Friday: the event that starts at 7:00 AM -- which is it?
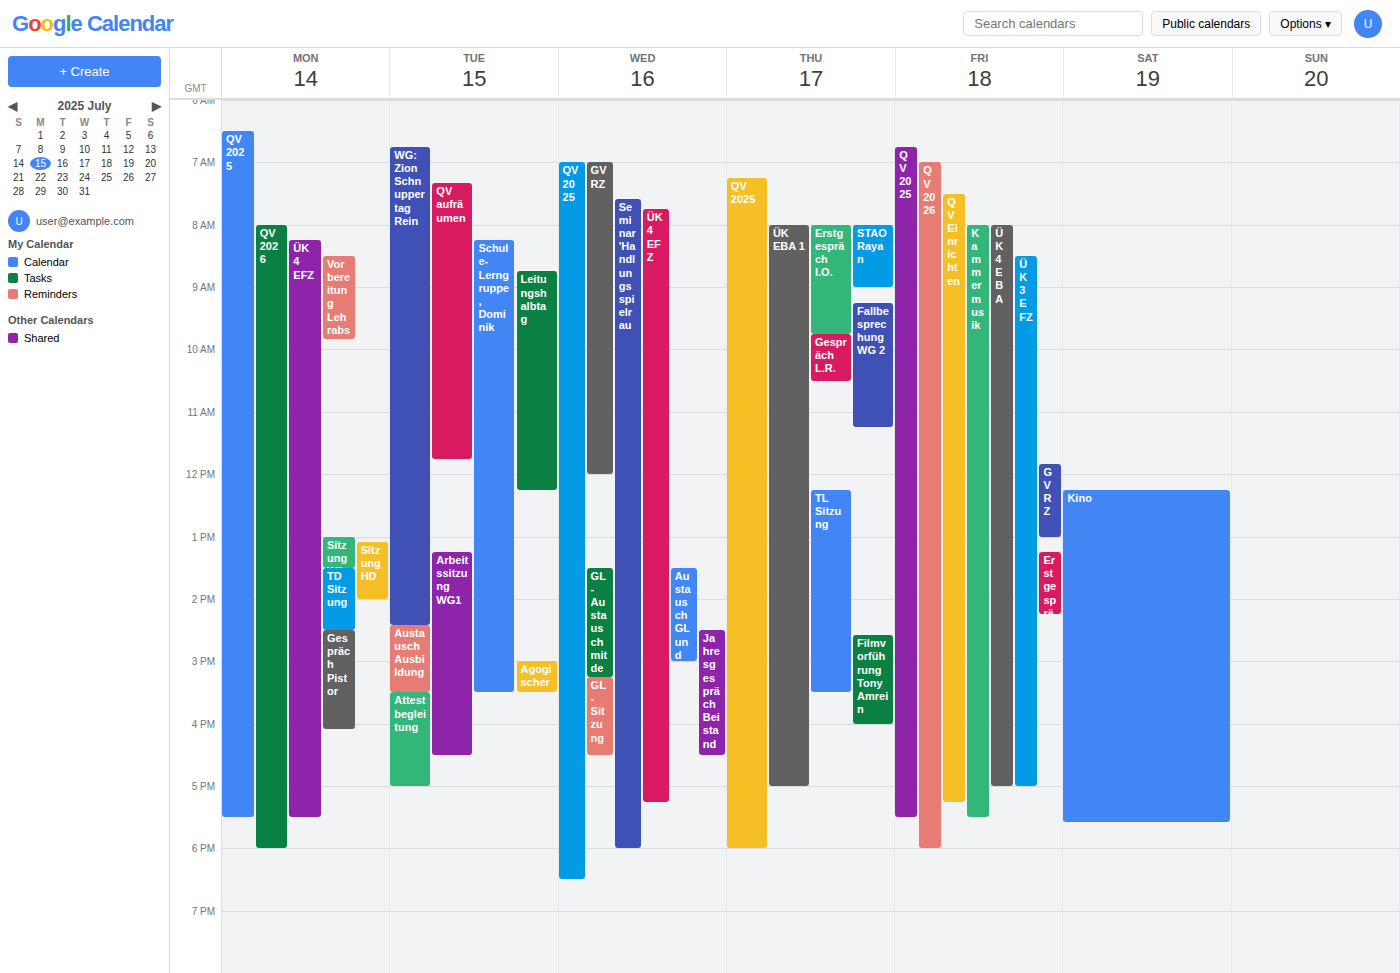
"QV 2026"